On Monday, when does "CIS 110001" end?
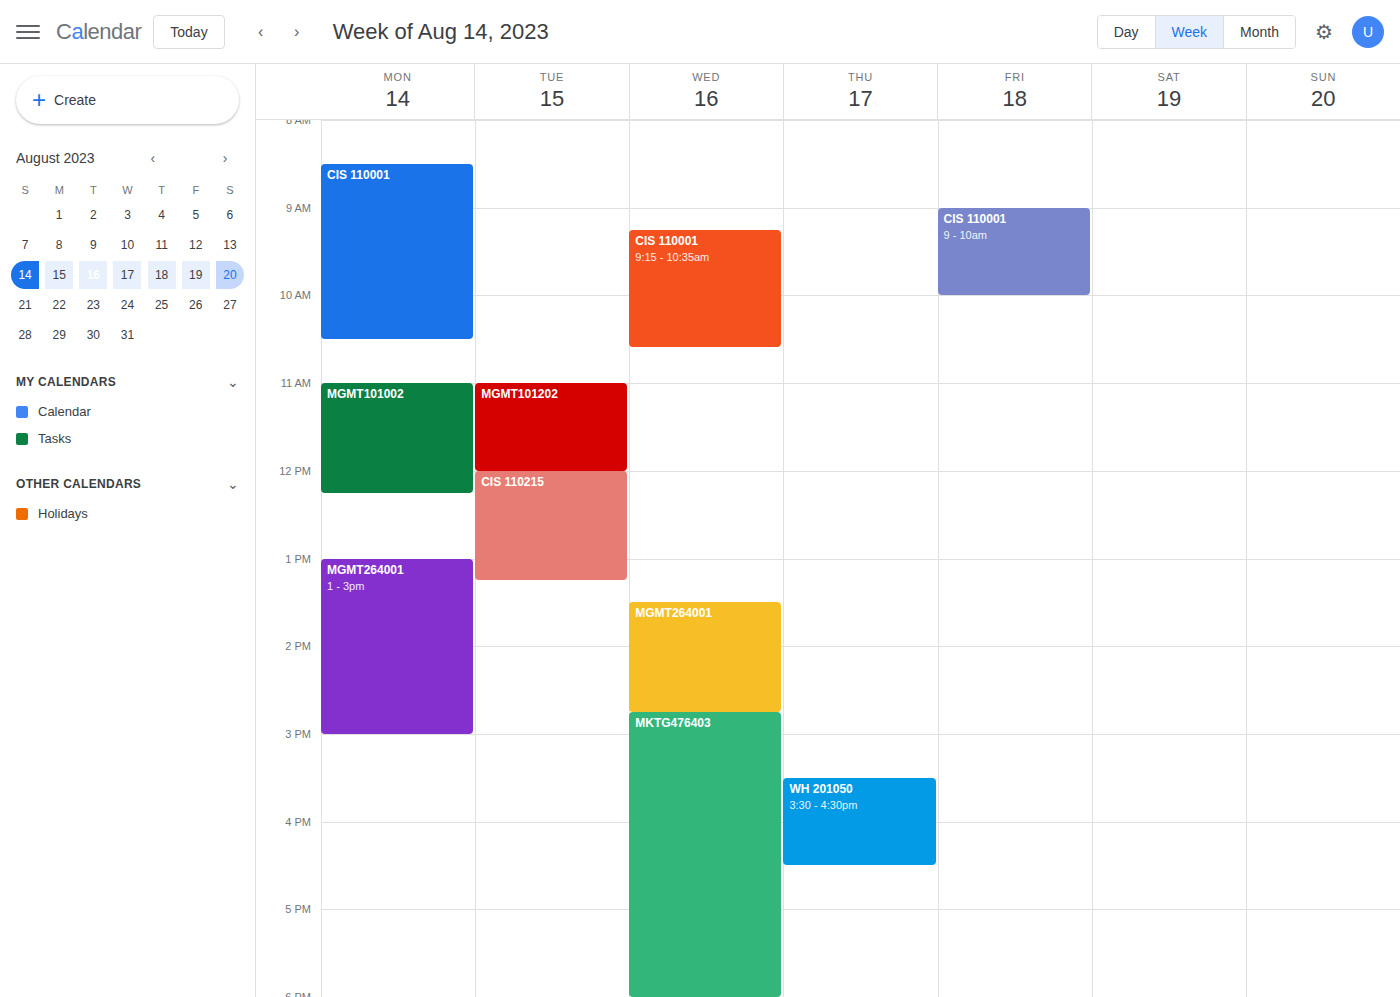
10:30 AM